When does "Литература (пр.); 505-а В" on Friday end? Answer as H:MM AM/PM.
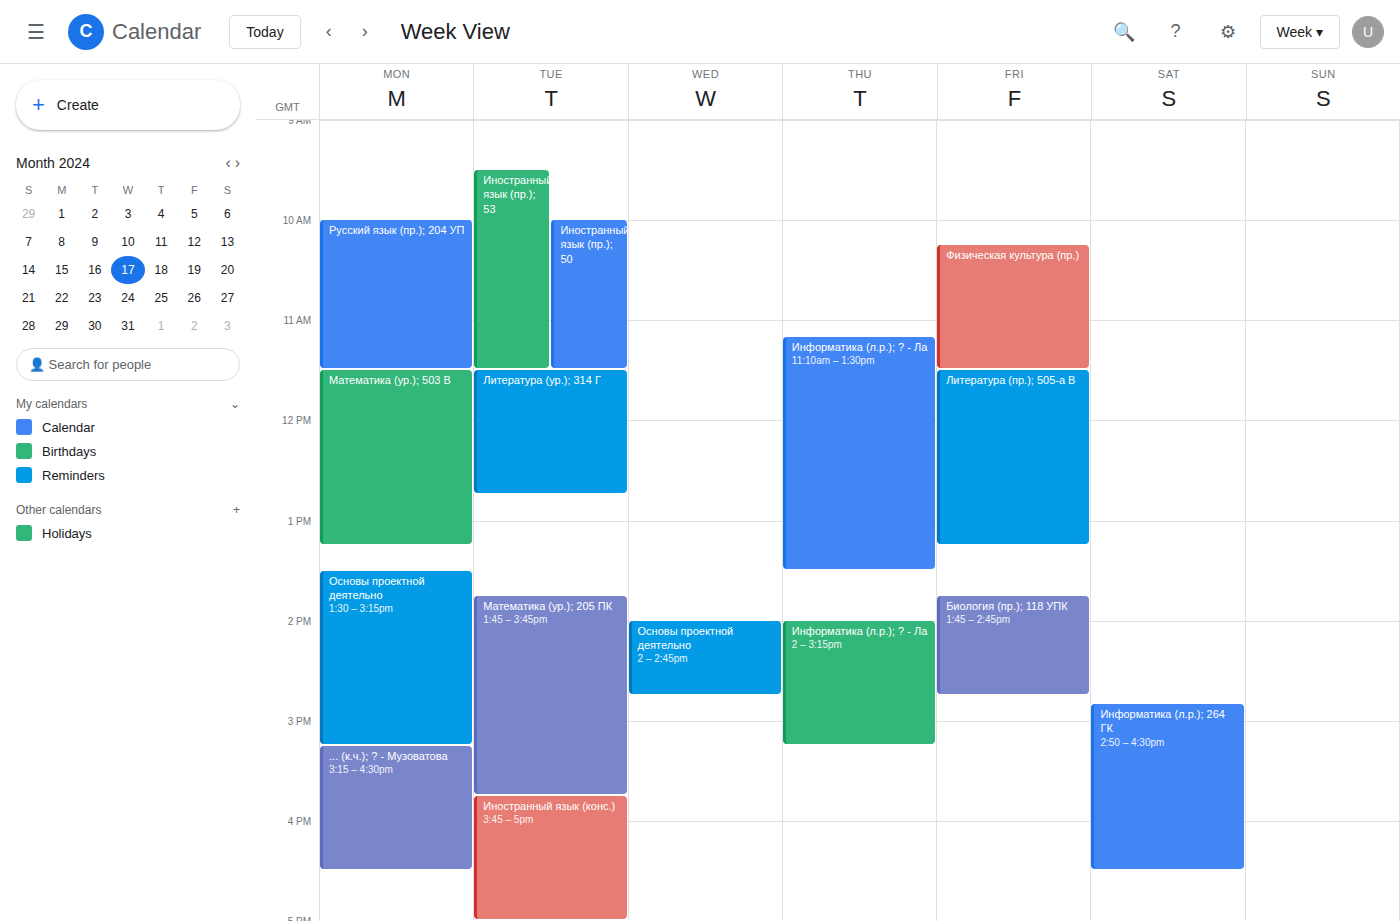
1:15 PM